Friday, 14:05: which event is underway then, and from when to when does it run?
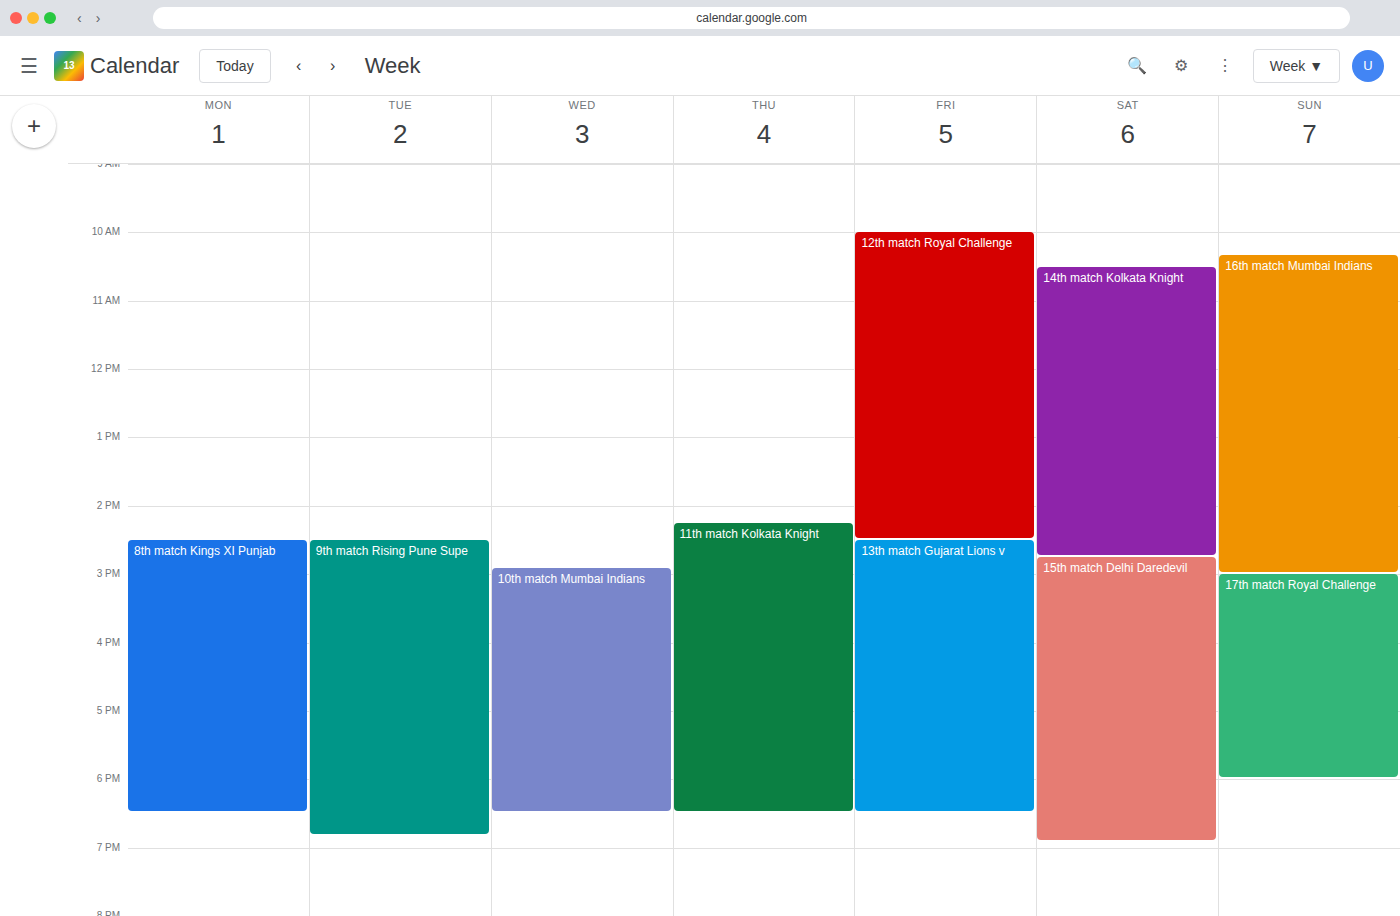
"12th match Royal Challenge", 10:00 to 14:30